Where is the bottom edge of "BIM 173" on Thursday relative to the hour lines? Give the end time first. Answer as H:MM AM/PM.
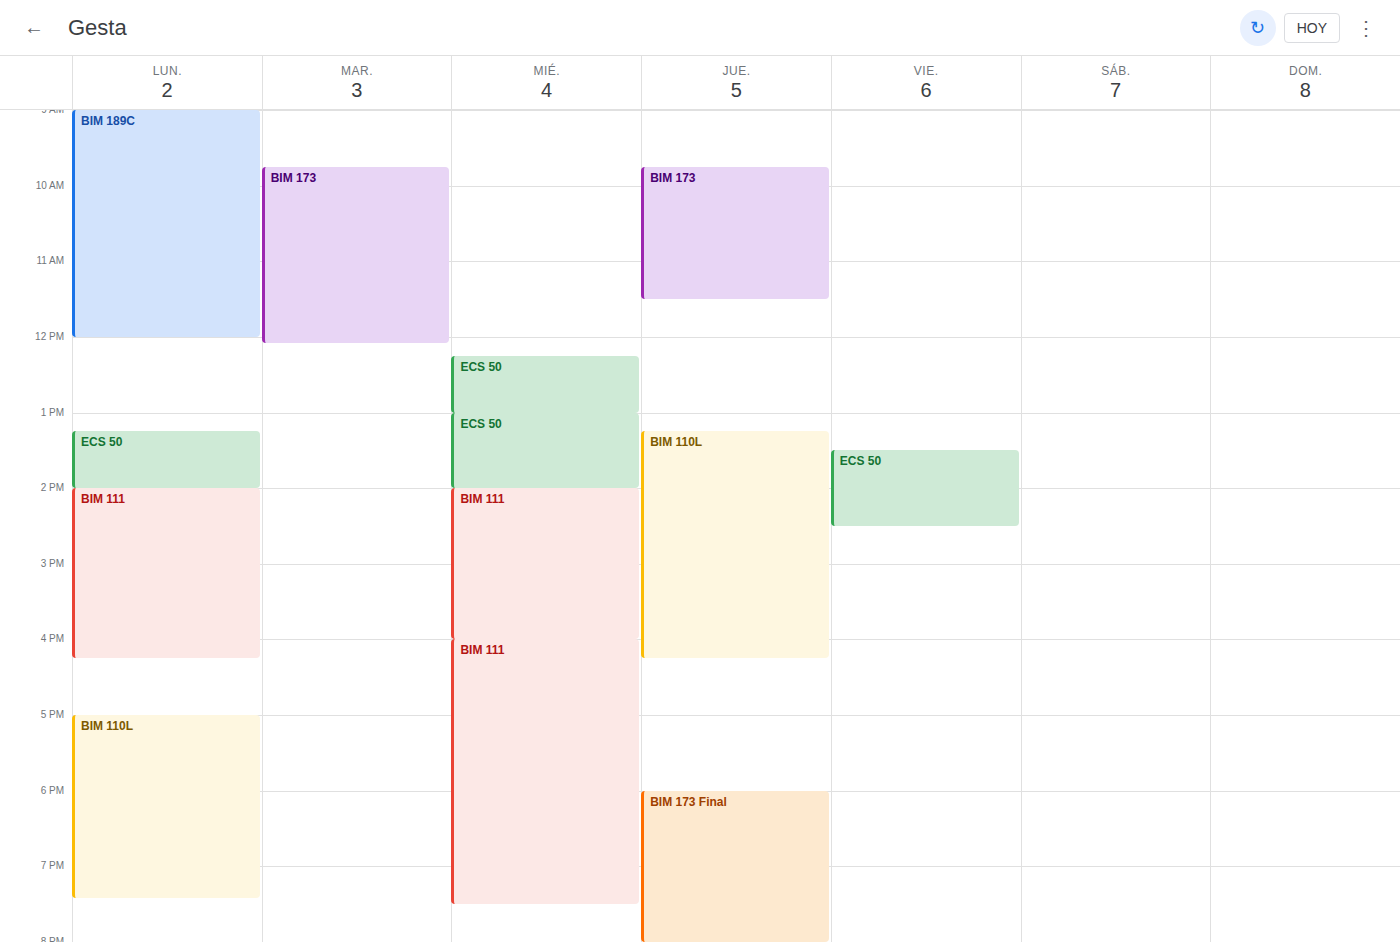
11:30 AM -- halfway between the 11 AM and 12 PM lines.